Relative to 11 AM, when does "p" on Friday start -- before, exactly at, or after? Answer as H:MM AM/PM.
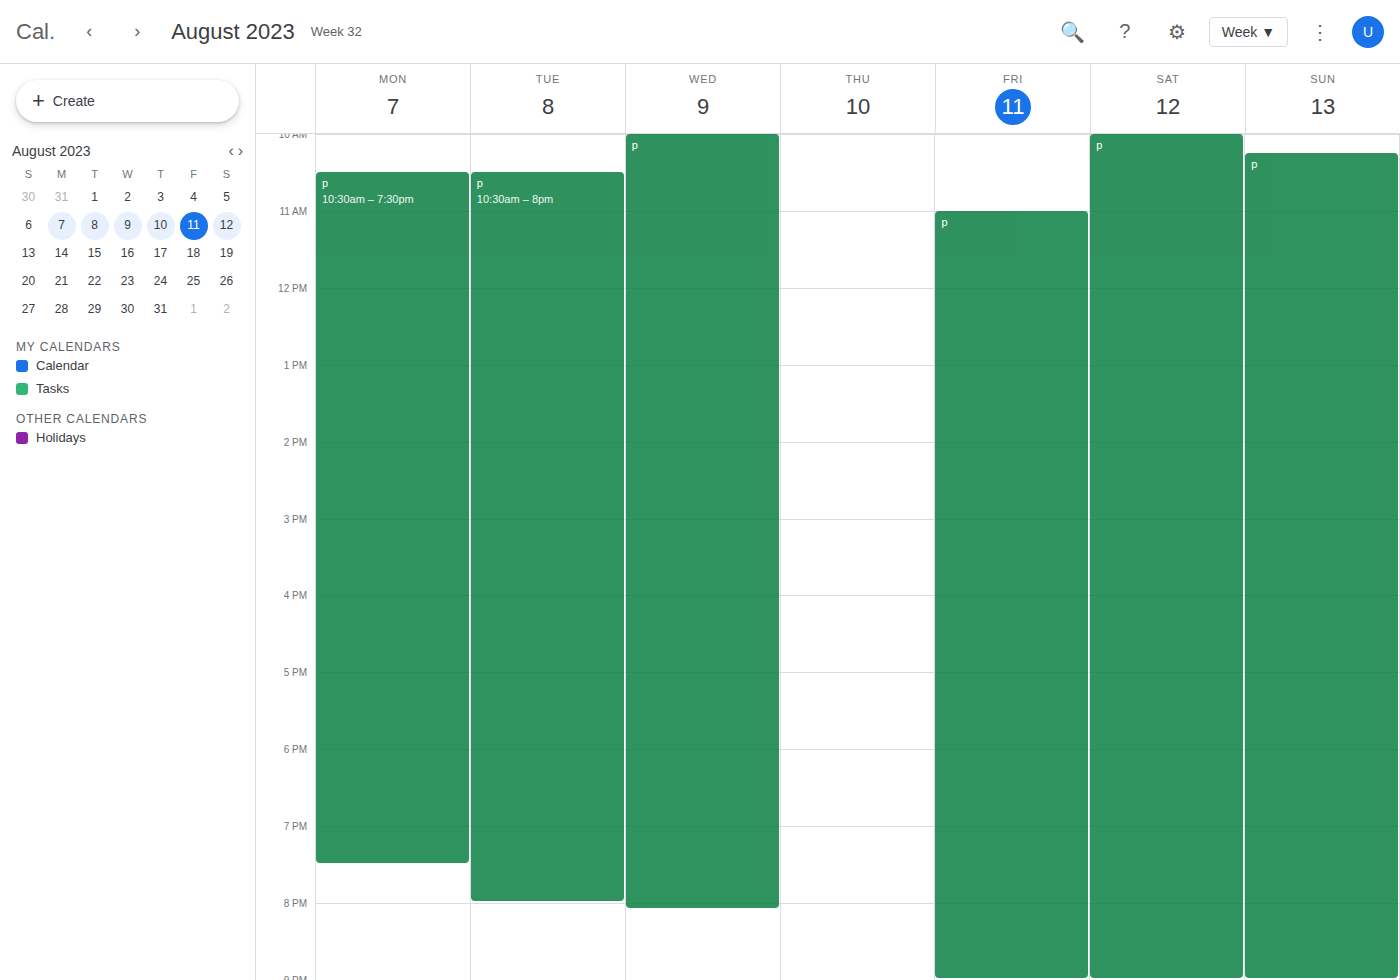
11:00 AM -- exactly at 11 AM, on the 11 AM line.